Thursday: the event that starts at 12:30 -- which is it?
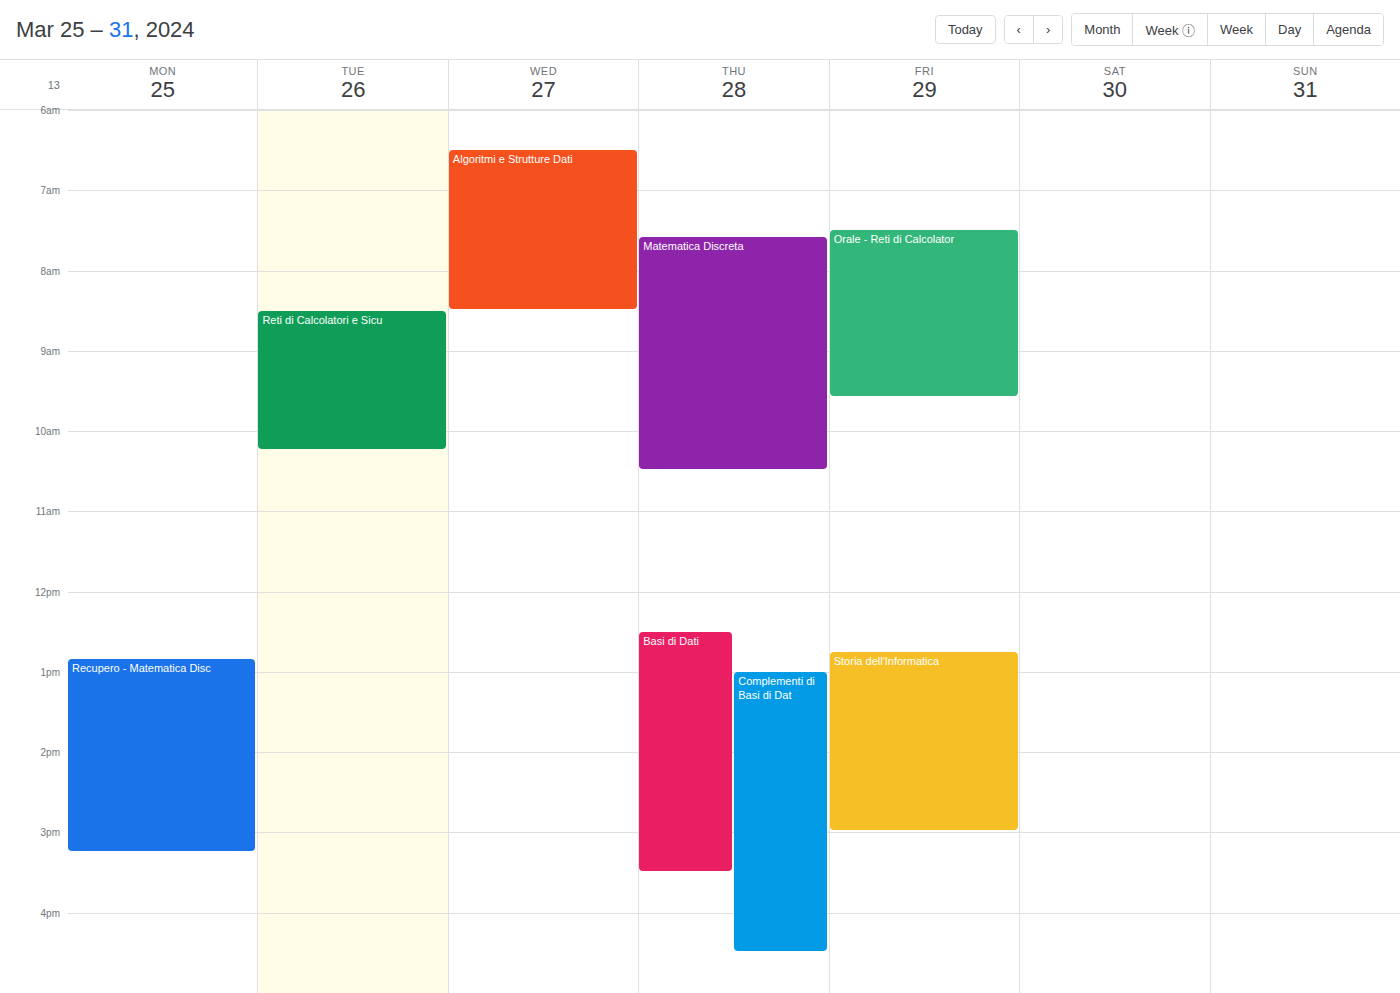
"Basi di Dati"